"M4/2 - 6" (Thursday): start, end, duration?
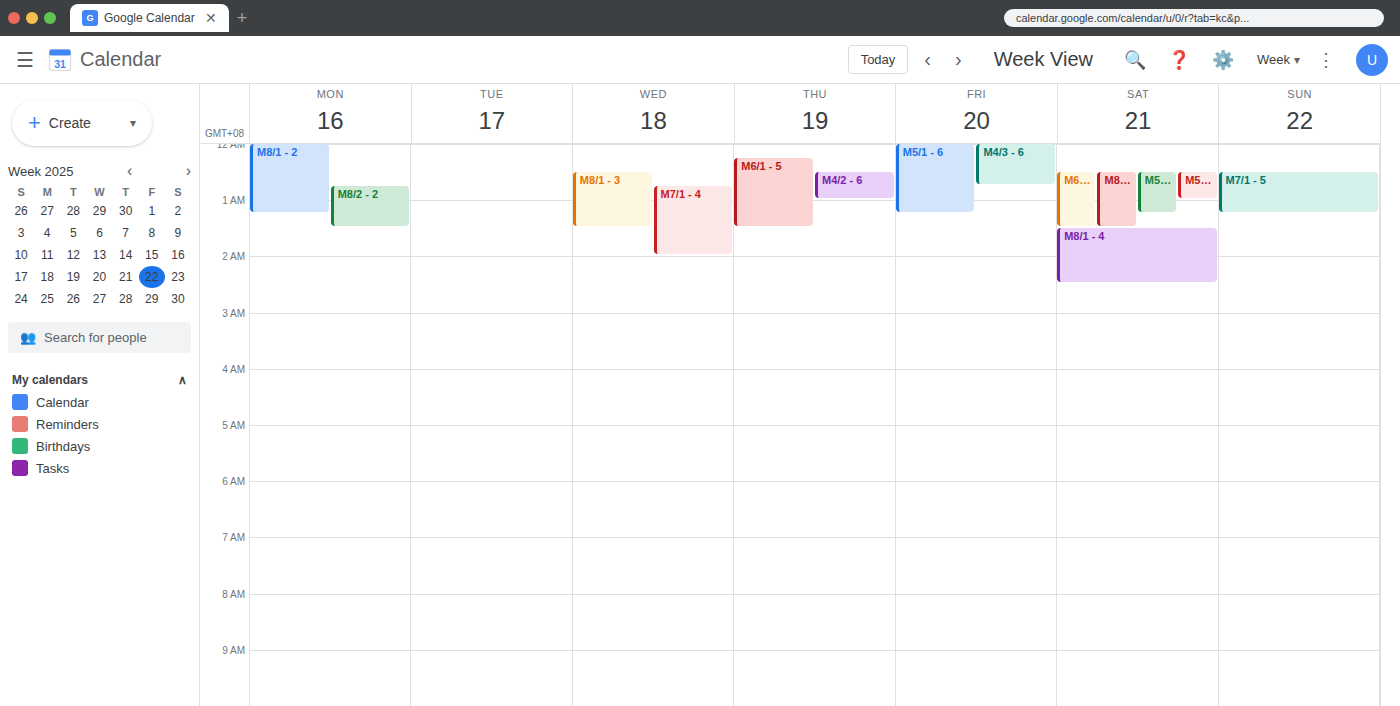
12:30 AM to 1:00 AM, 30 minutes